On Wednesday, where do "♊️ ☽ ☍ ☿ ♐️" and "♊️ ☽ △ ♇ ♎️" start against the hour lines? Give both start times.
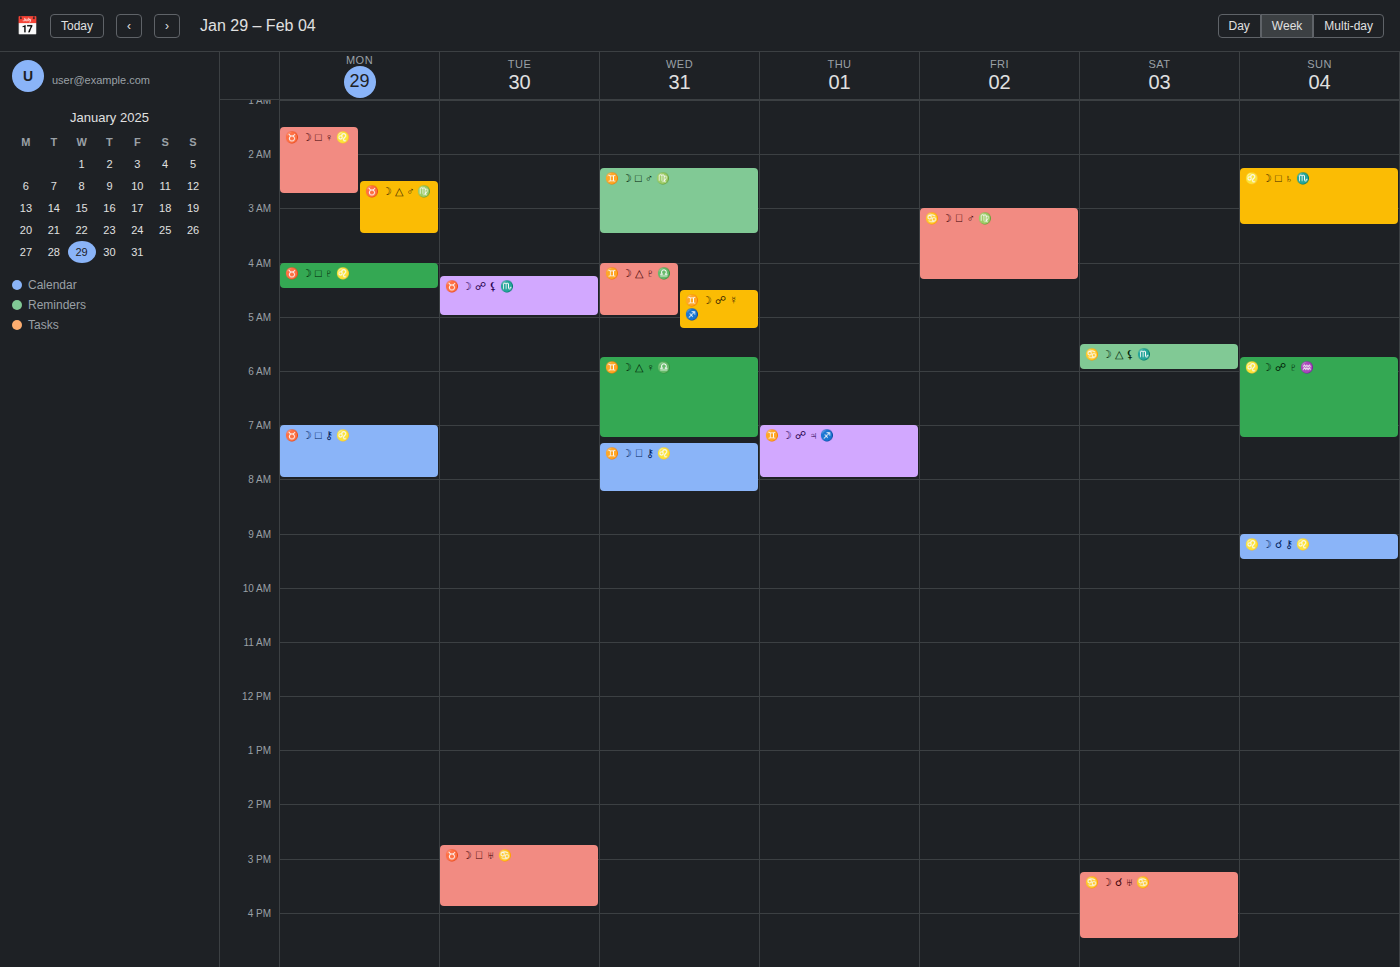
"♊️ ☽ ☍ ☿ ♐️": 4:30 AM, halfway between the 4 AM and 5 AM lines. "♊️ ☽ △ ♇ ♎️": 4:00 AM, exactly on the 4 AM line.